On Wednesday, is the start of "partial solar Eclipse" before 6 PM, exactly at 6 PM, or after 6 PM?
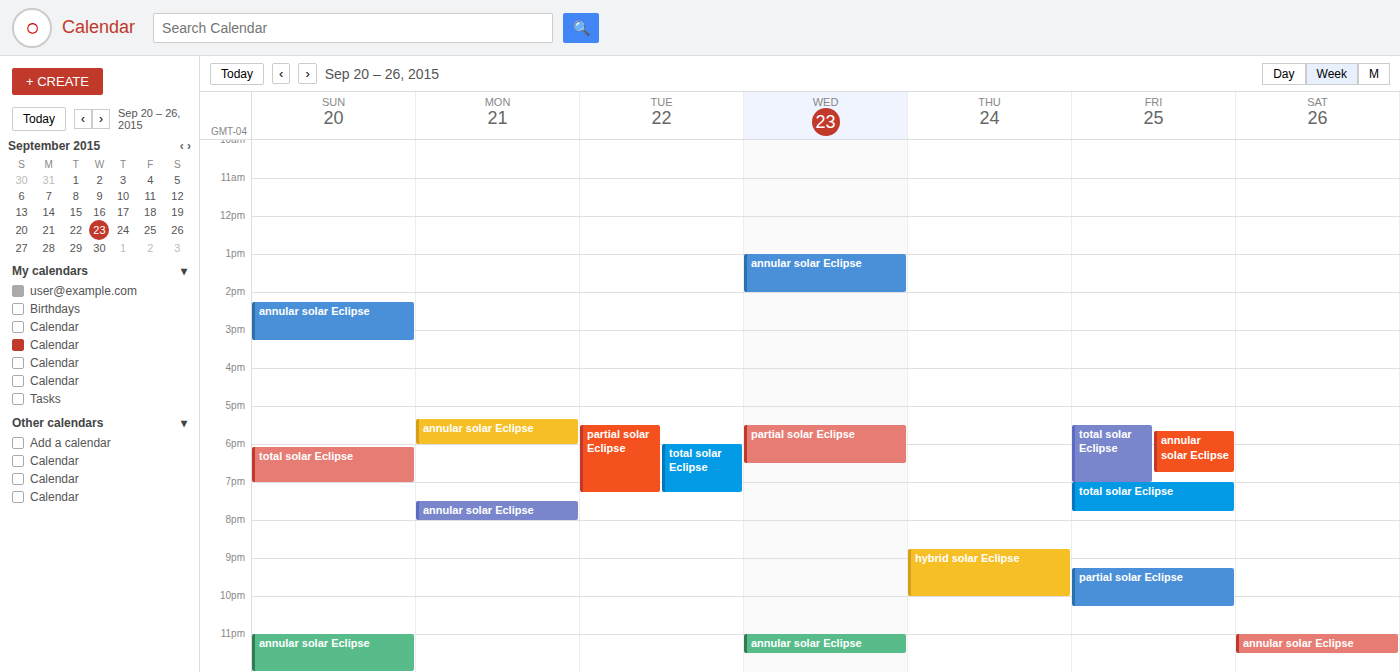
5:30 PM -- before 6 PM, 30 minutes above the 6 PM line.